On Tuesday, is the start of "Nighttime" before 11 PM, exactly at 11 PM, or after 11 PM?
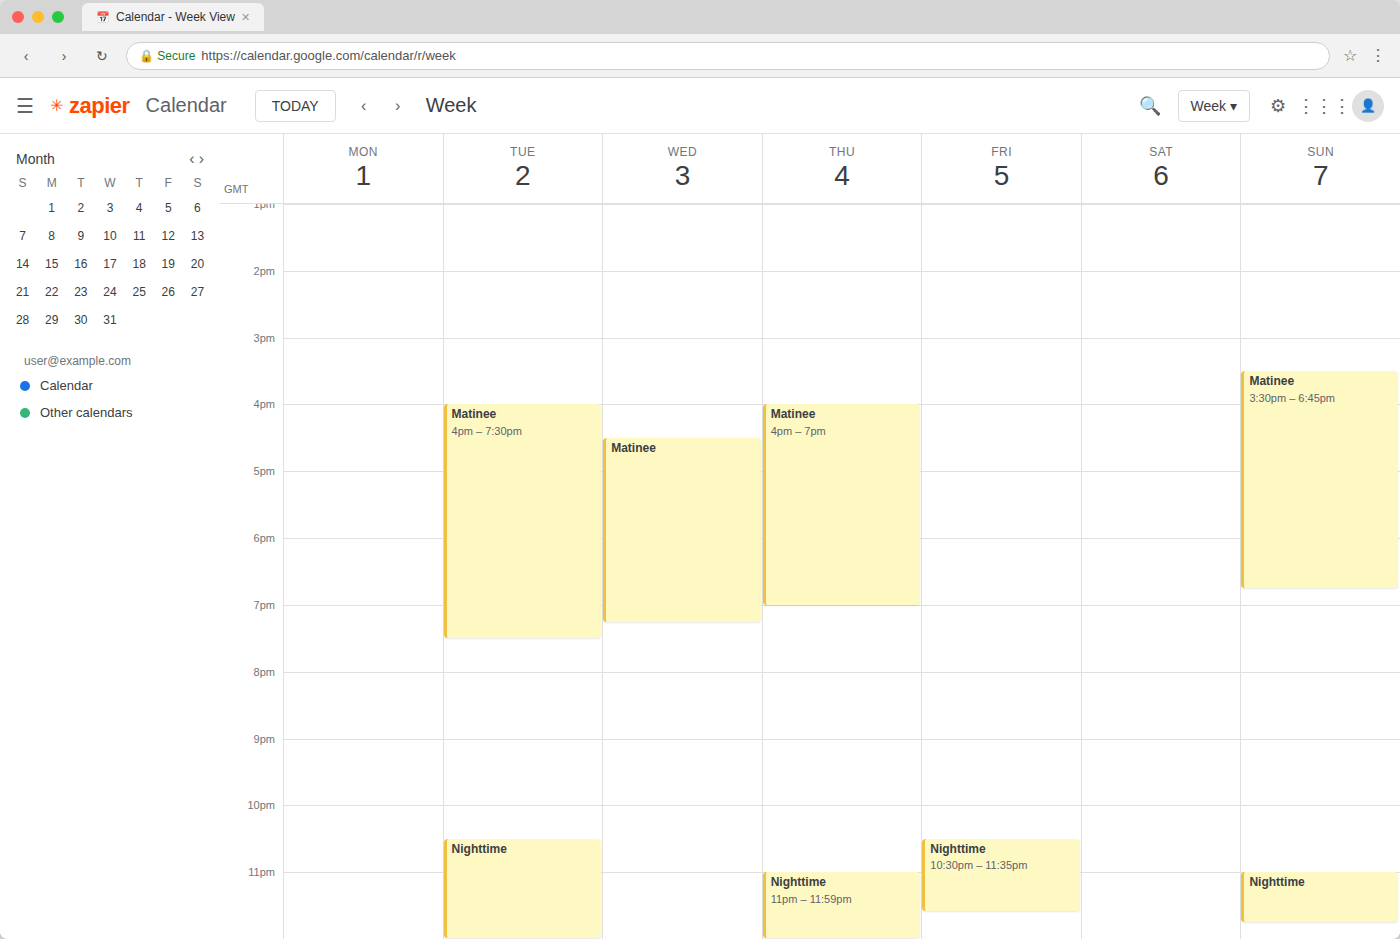
10:30 PM -- before 11 PM, 30 minutes above the 11 PM line.